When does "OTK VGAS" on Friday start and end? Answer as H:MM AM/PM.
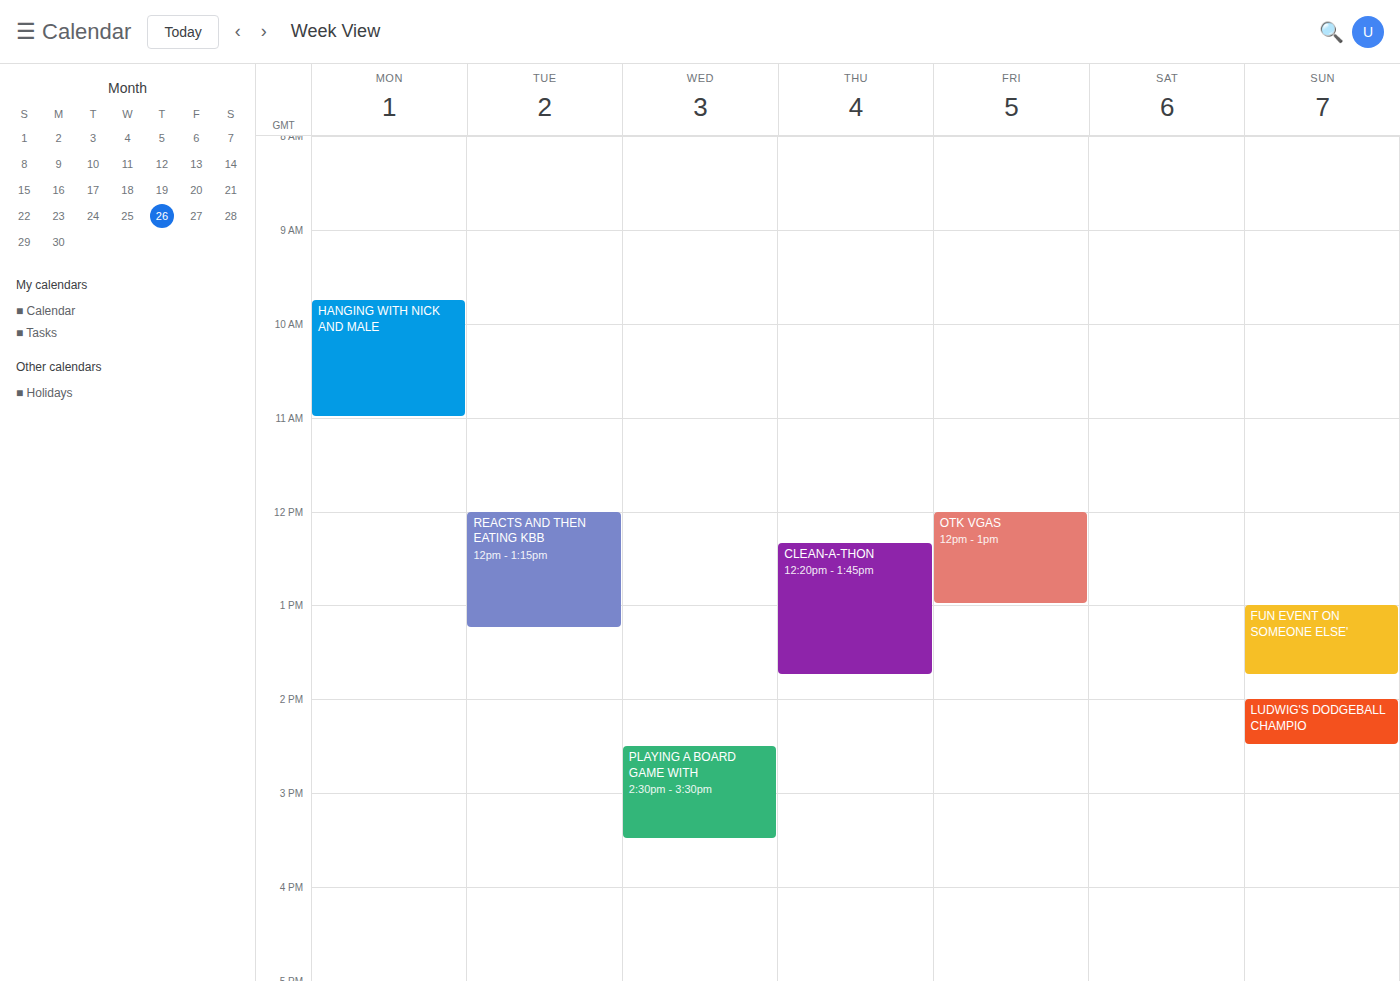
12:00 PM to 1:00 PM